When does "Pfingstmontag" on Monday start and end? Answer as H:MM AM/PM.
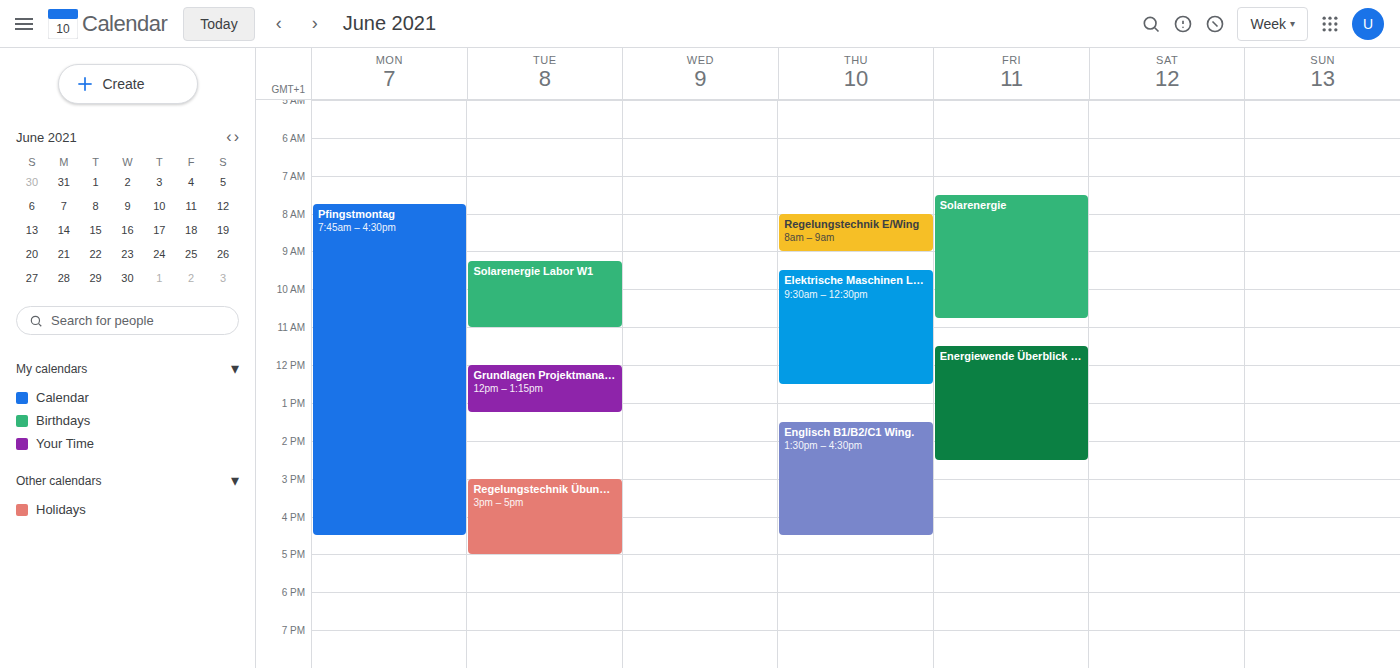
7:45 AM to 4:30 PM